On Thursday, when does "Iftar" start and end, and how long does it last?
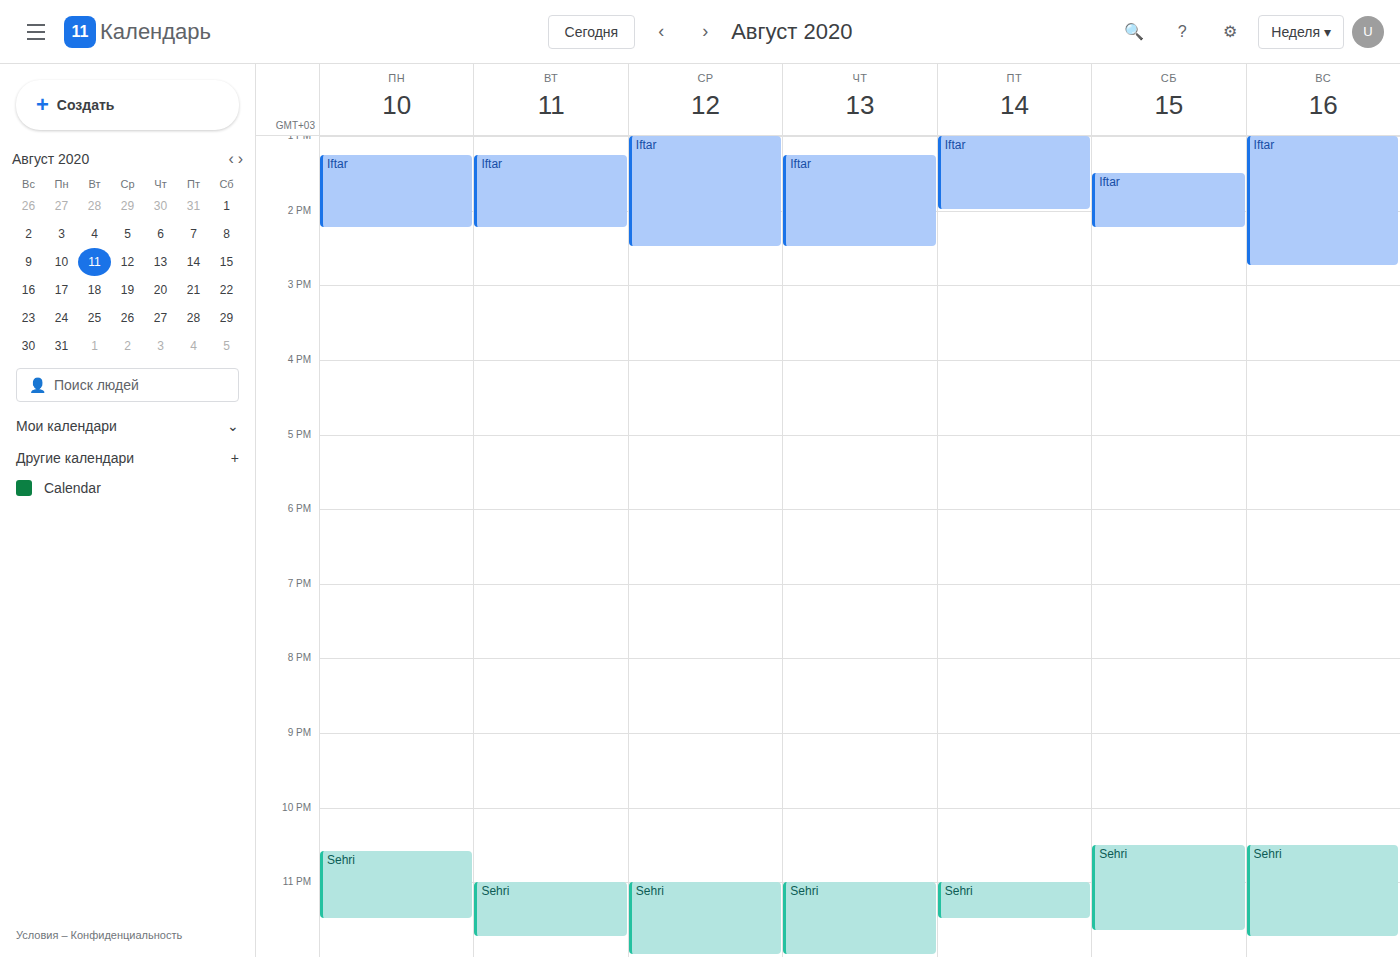
1:15 PM to 2:30 PM, 1 hour 15 minutes